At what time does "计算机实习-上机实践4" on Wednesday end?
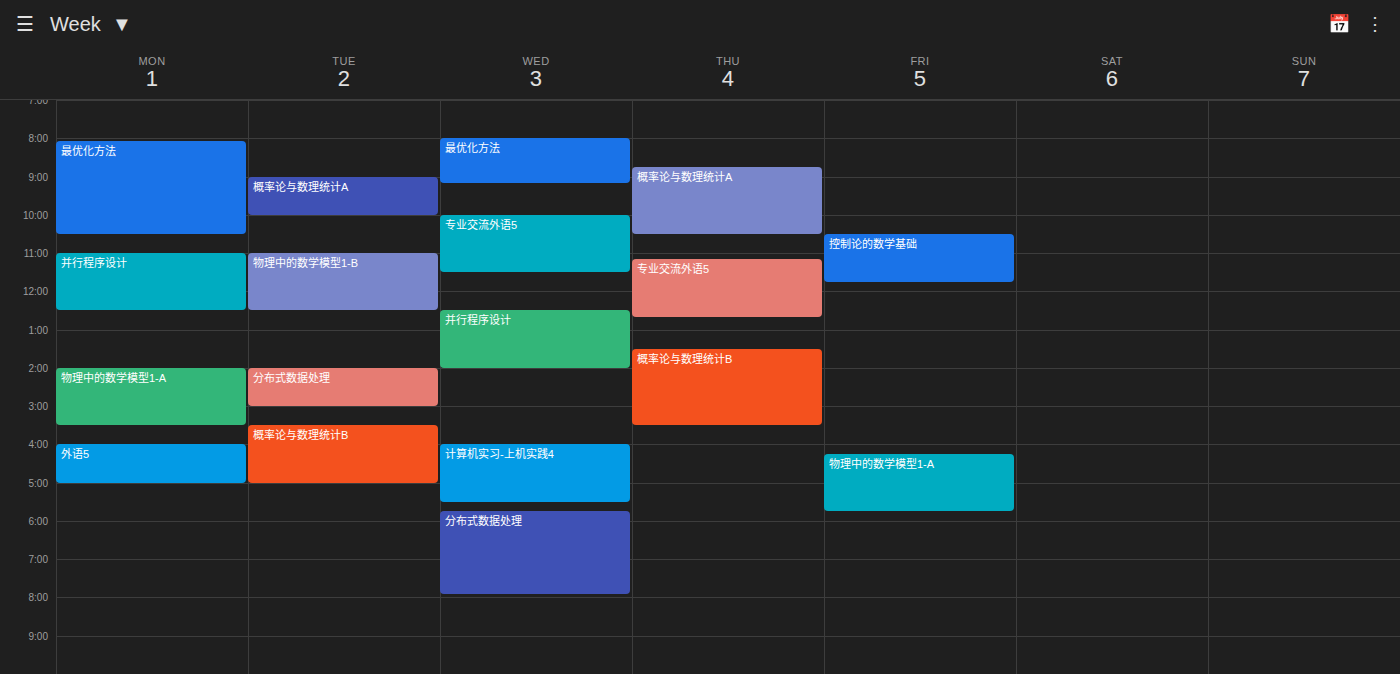
5:30 PM